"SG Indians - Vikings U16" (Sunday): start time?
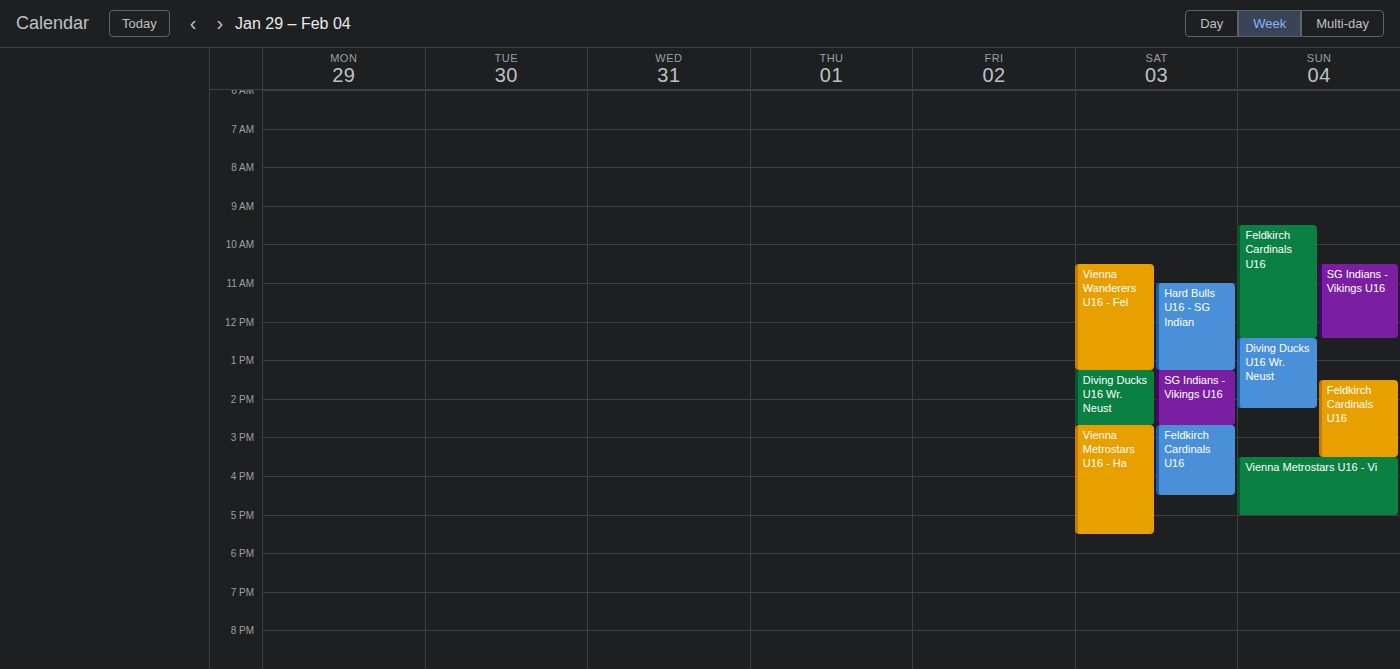
10:30 AM